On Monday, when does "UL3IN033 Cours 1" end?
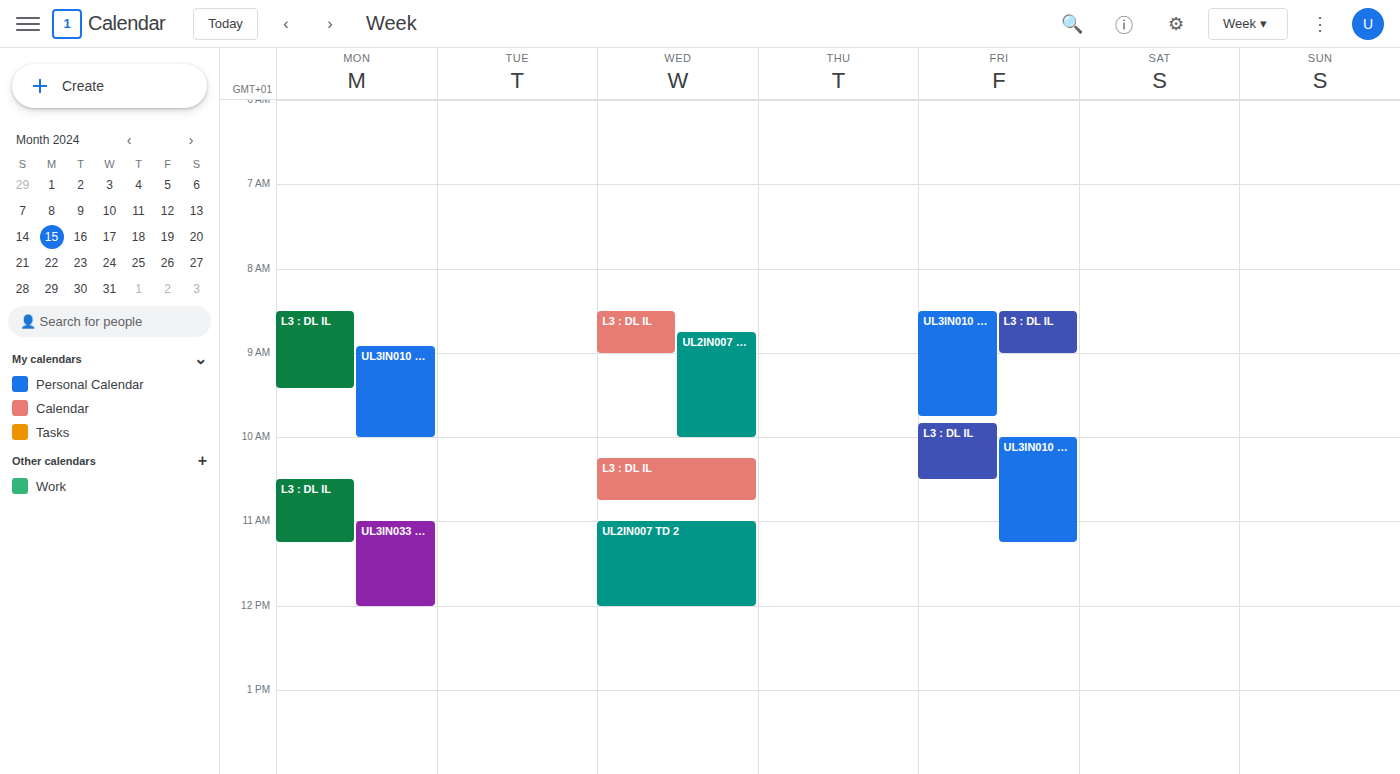
12:00 PM